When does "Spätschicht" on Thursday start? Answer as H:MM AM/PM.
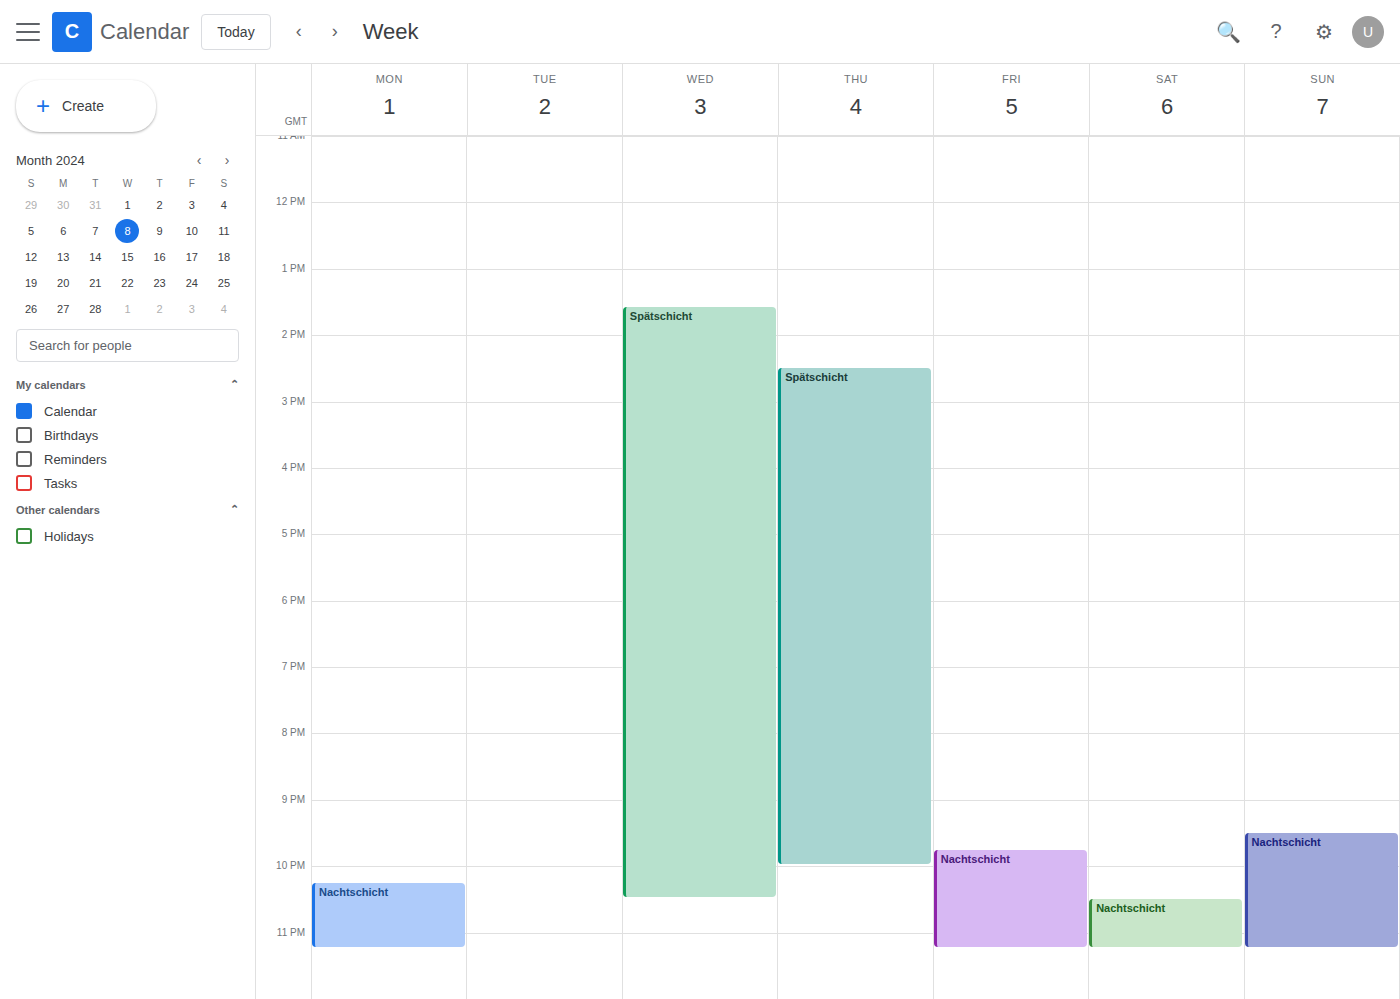
2:30 PM